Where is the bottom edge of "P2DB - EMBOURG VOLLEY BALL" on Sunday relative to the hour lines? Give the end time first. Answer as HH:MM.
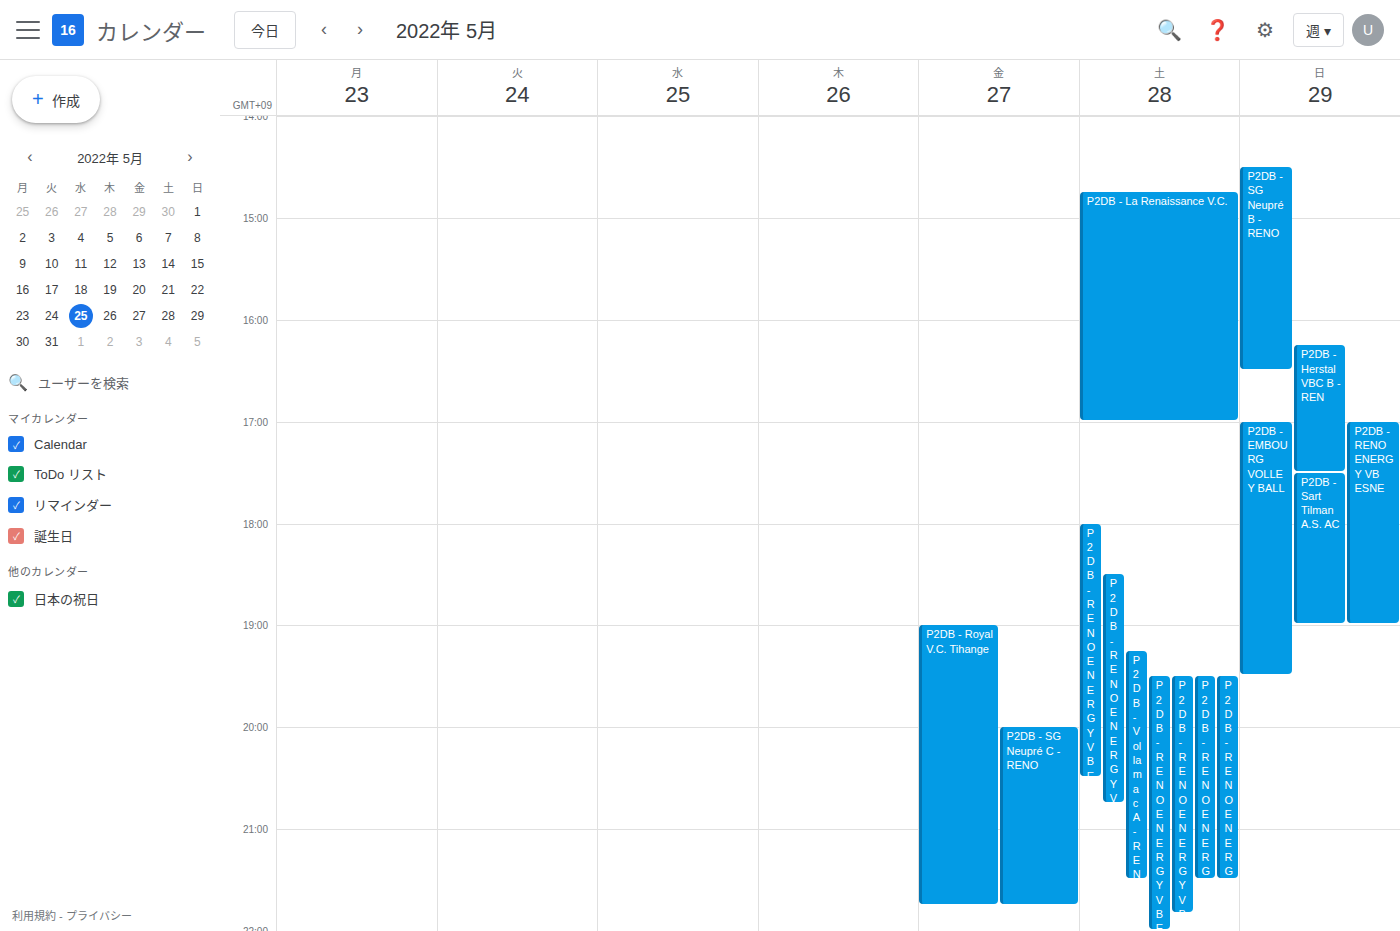
19:30 -- halfway between the 19:00 and 20:00 lines.